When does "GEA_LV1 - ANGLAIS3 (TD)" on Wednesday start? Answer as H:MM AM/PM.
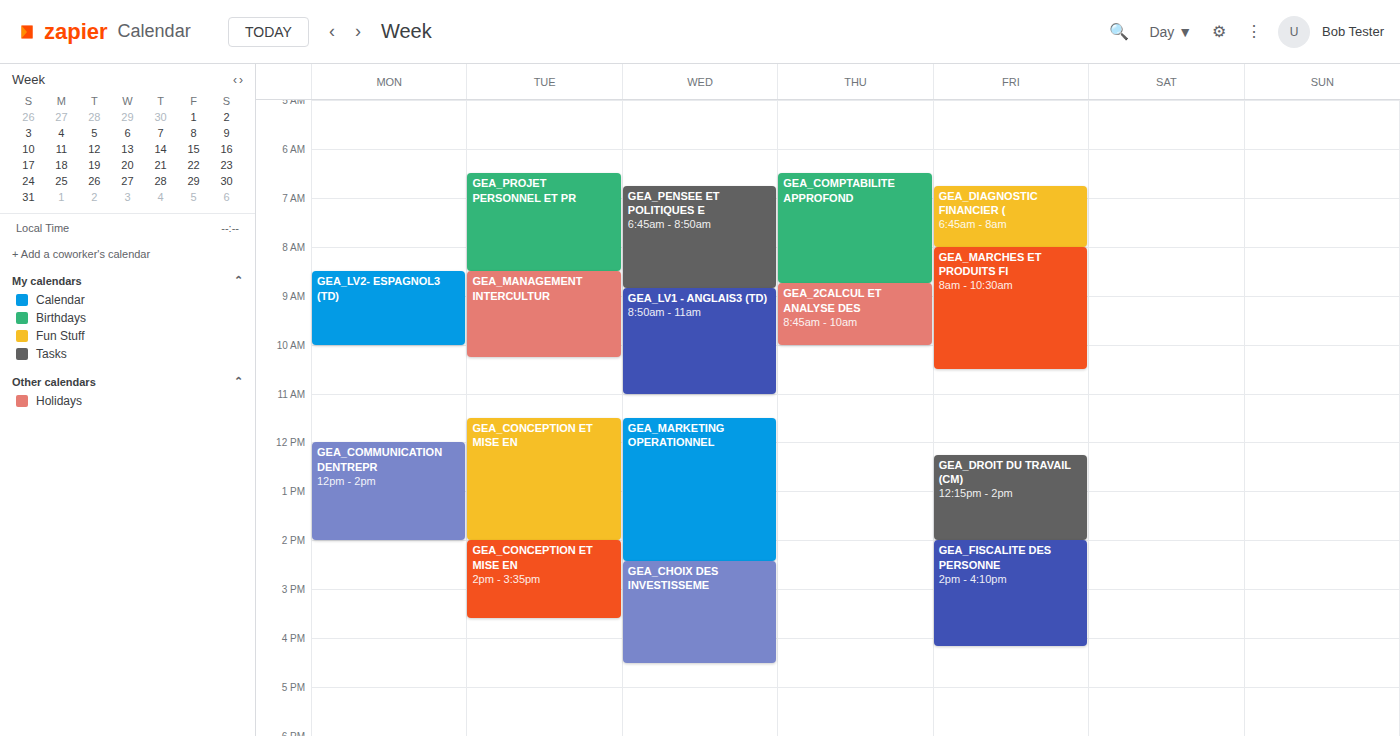
8:50 AM